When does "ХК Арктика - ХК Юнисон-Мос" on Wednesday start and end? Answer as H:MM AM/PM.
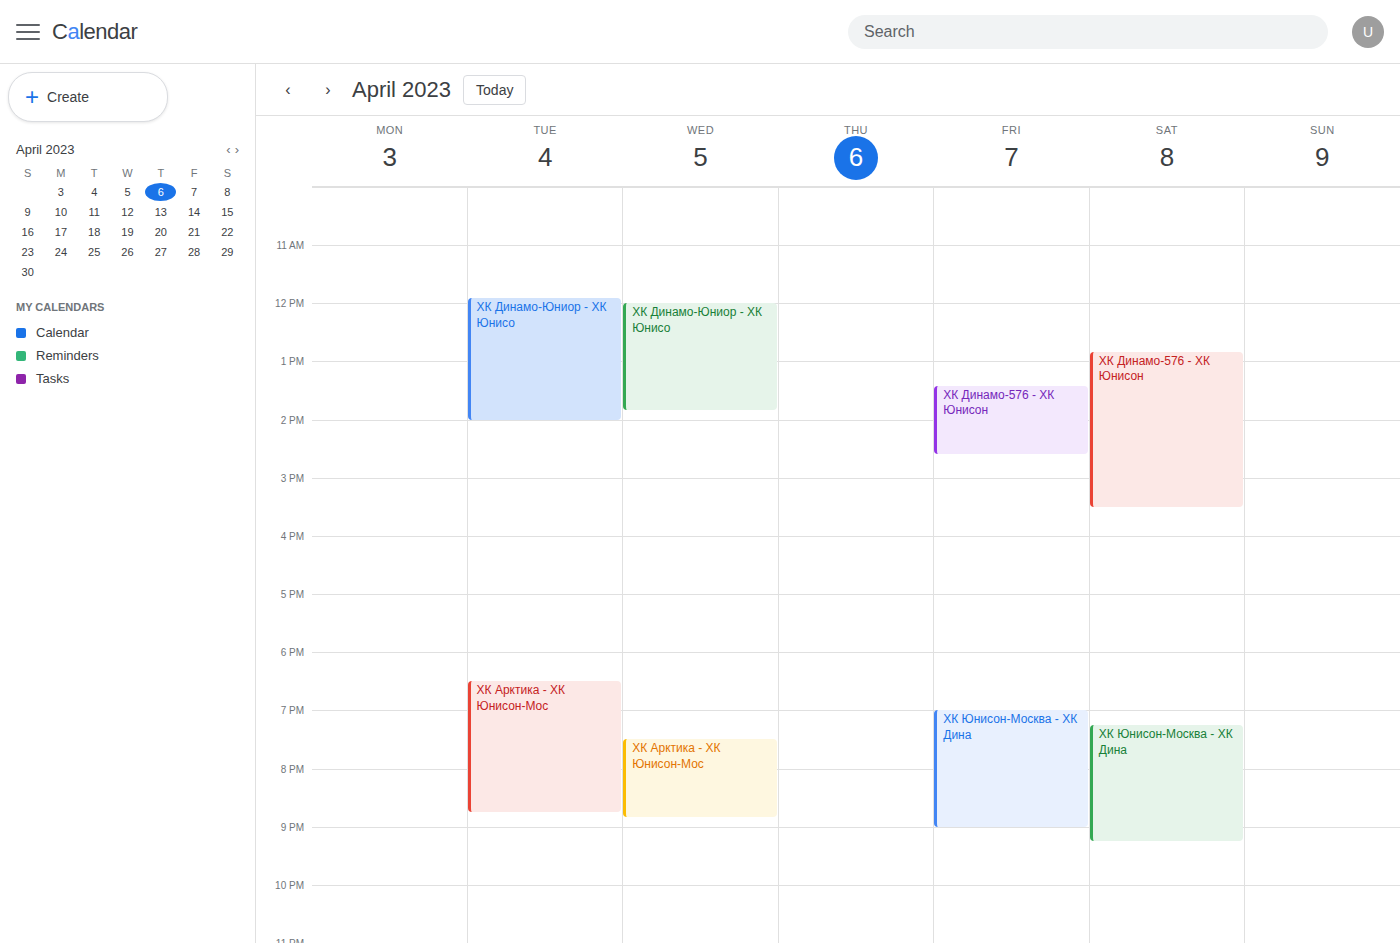
7:30 PM to 8:50 PM